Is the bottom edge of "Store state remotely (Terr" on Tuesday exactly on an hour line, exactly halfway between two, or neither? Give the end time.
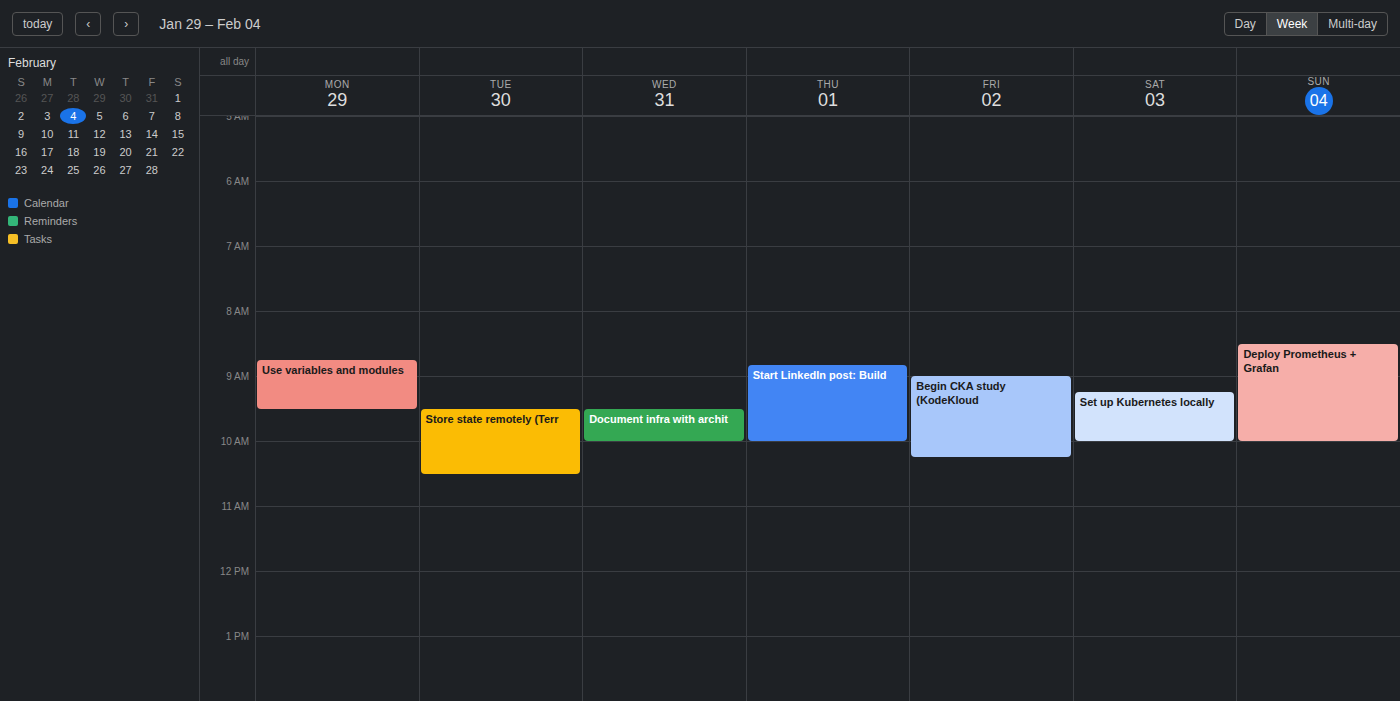
10:30 AM -- halfway between the 10 AM and 11 AM lines.